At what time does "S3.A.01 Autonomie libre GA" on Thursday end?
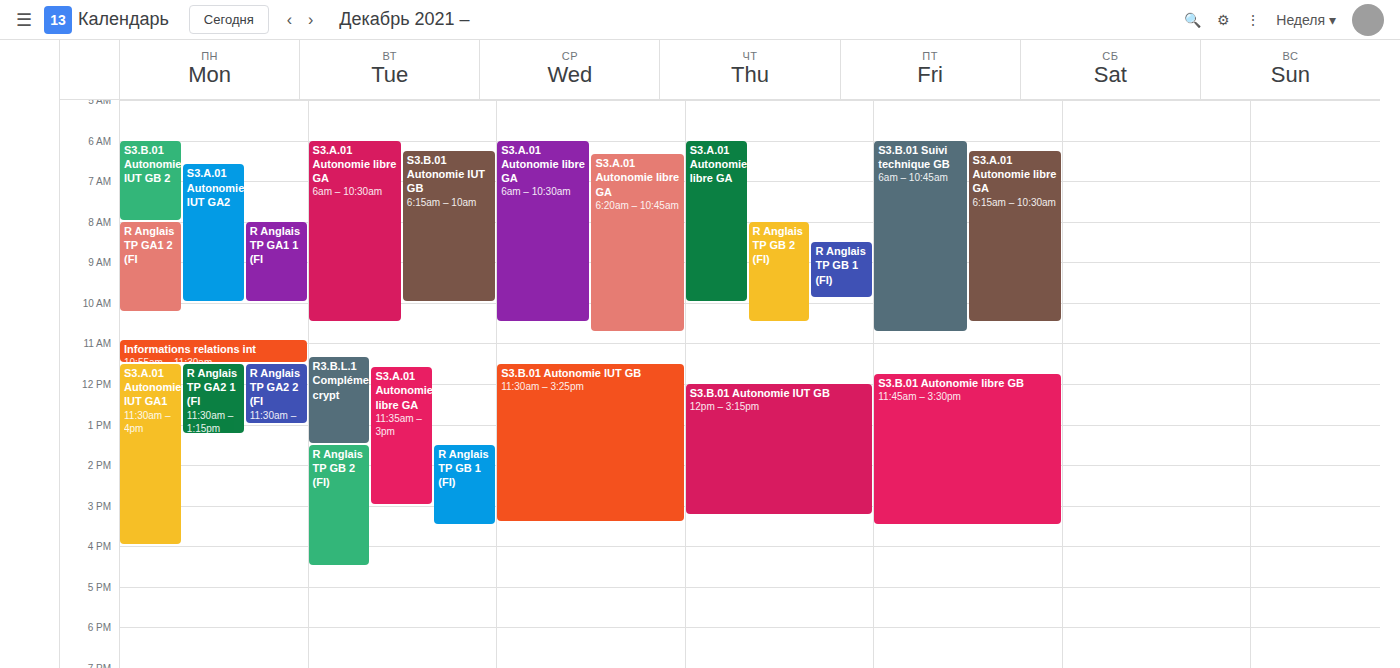
10:00 AM